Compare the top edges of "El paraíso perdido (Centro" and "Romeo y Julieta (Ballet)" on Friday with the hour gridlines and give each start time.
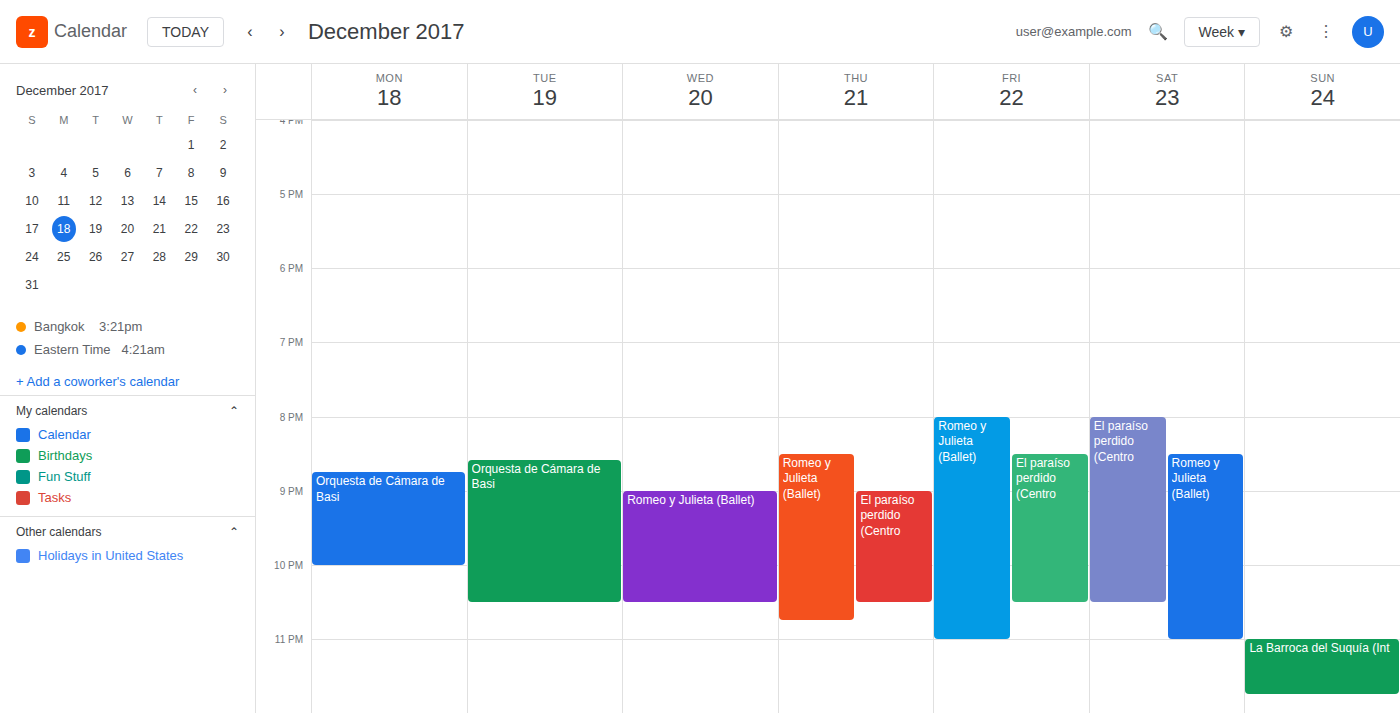
"El paraíso perdido (Centro": 8:30 PM, halfway between the 8 PM and 9 PM lines. "Romeo y Julieta (Ballet)": 8:00 PM, exactly on the 8 PM line.